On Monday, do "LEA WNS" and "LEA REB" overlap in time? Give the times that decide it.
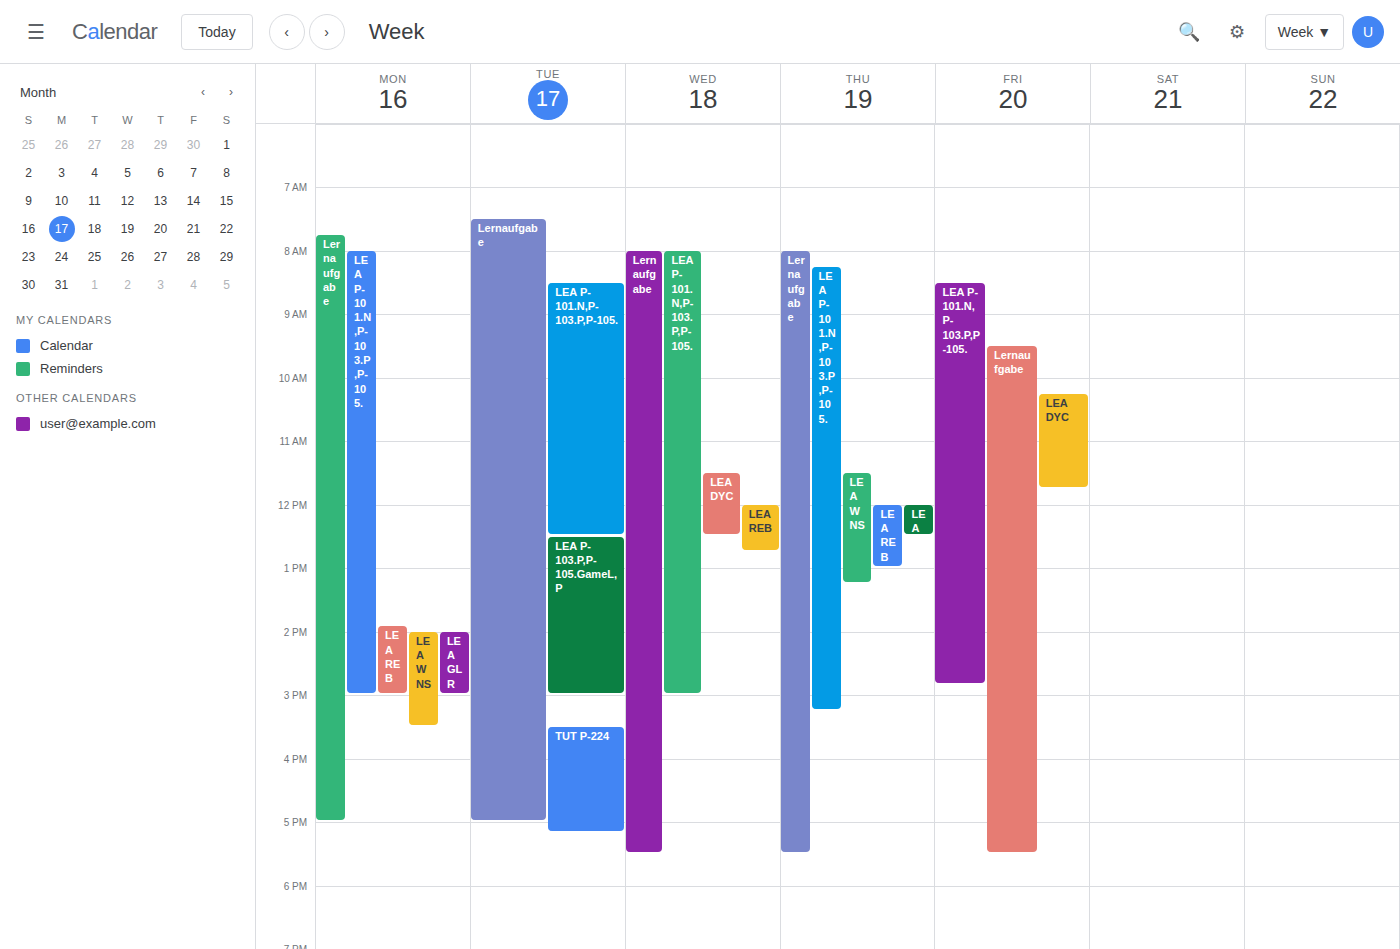
"LEA WNS" starts at 2:00 PM, before "LEA REB" ends at 3:00 PM -- they overlap.